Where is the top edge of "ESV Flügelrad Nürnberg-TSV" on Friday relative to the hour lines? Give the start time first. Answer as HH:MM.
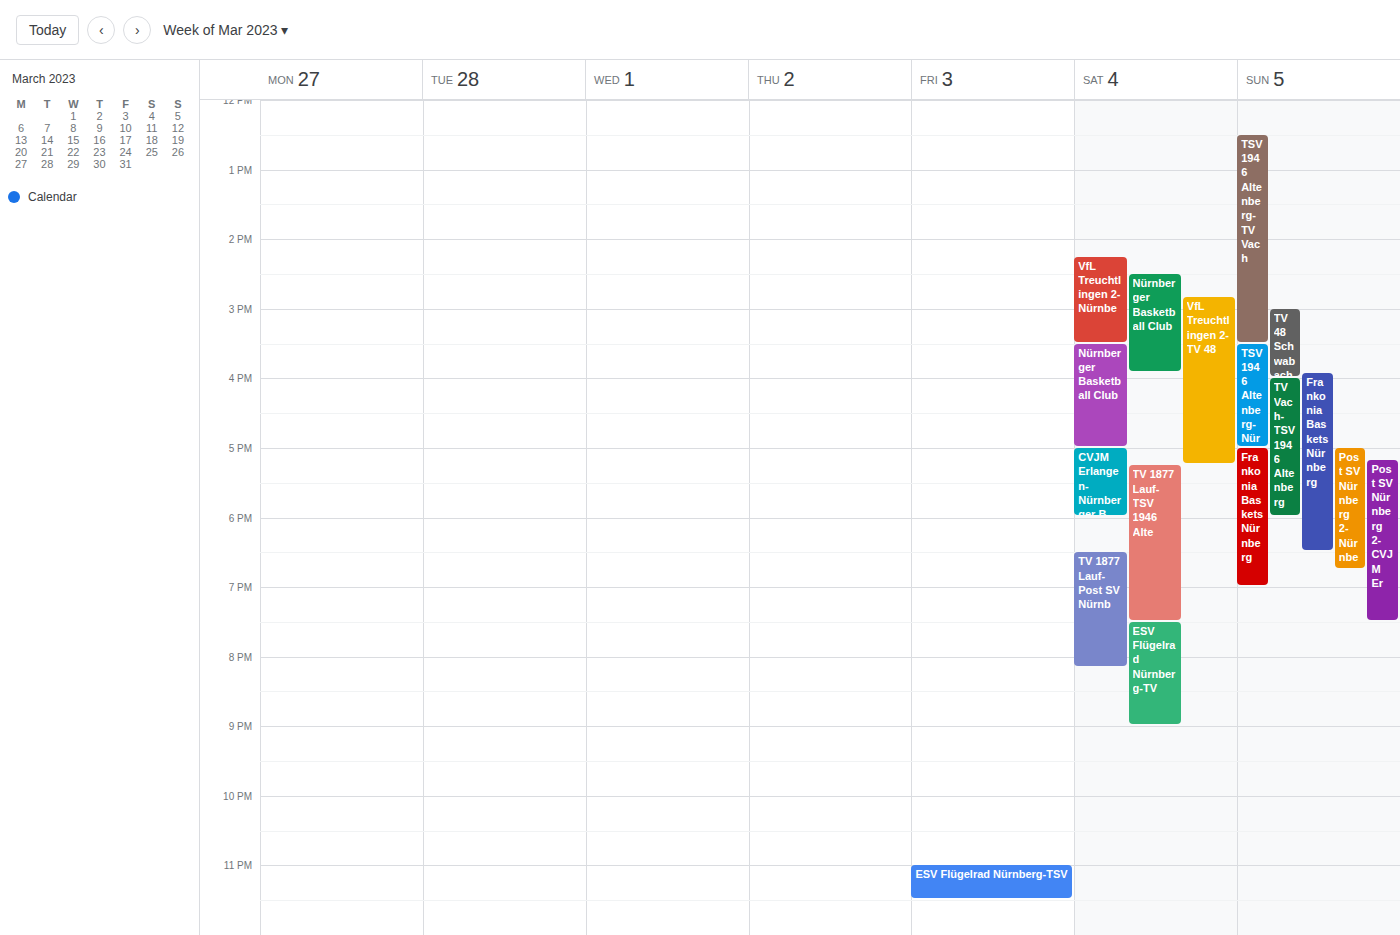
23:00 -- exactly on the 23:00 line.